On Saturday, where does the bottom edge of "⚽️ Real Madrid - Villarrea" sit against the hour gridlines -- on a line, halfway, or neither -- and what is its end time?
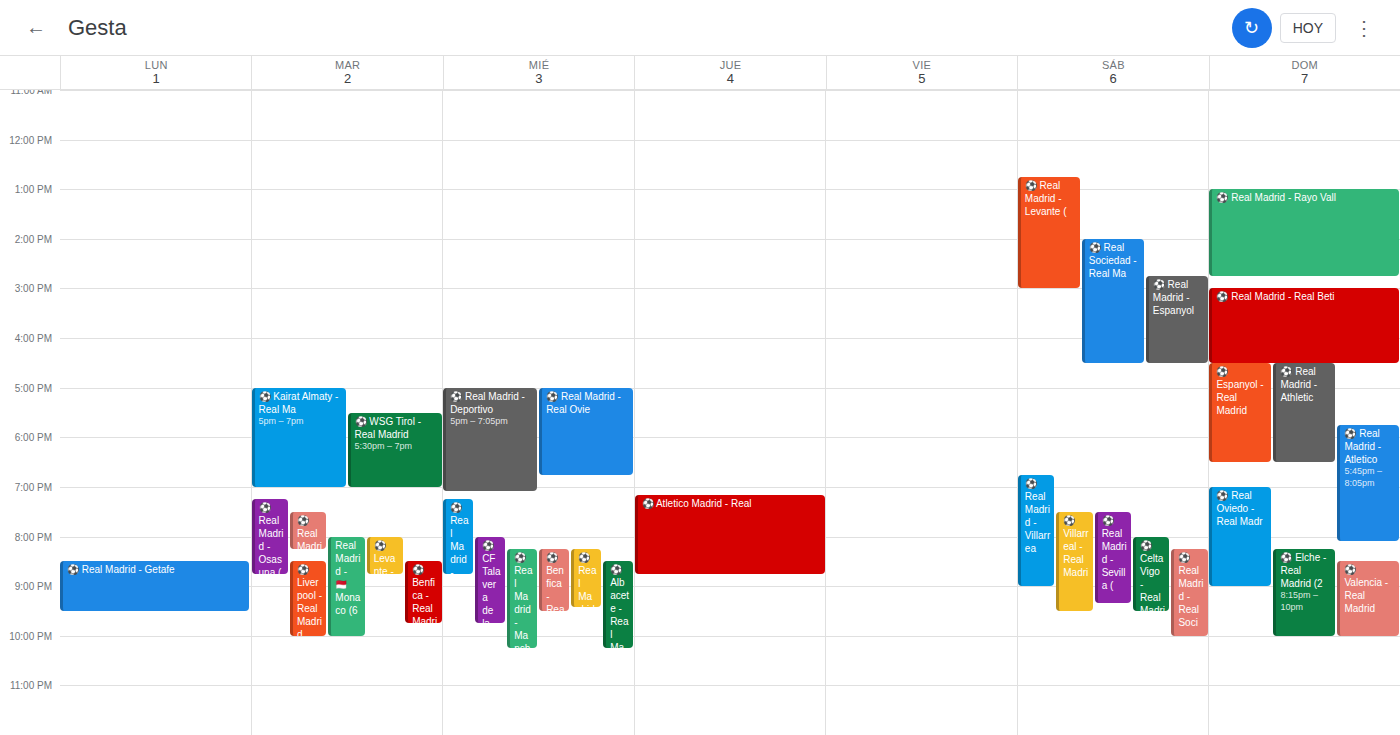
21:00 -- exactly on the 21:00 line.